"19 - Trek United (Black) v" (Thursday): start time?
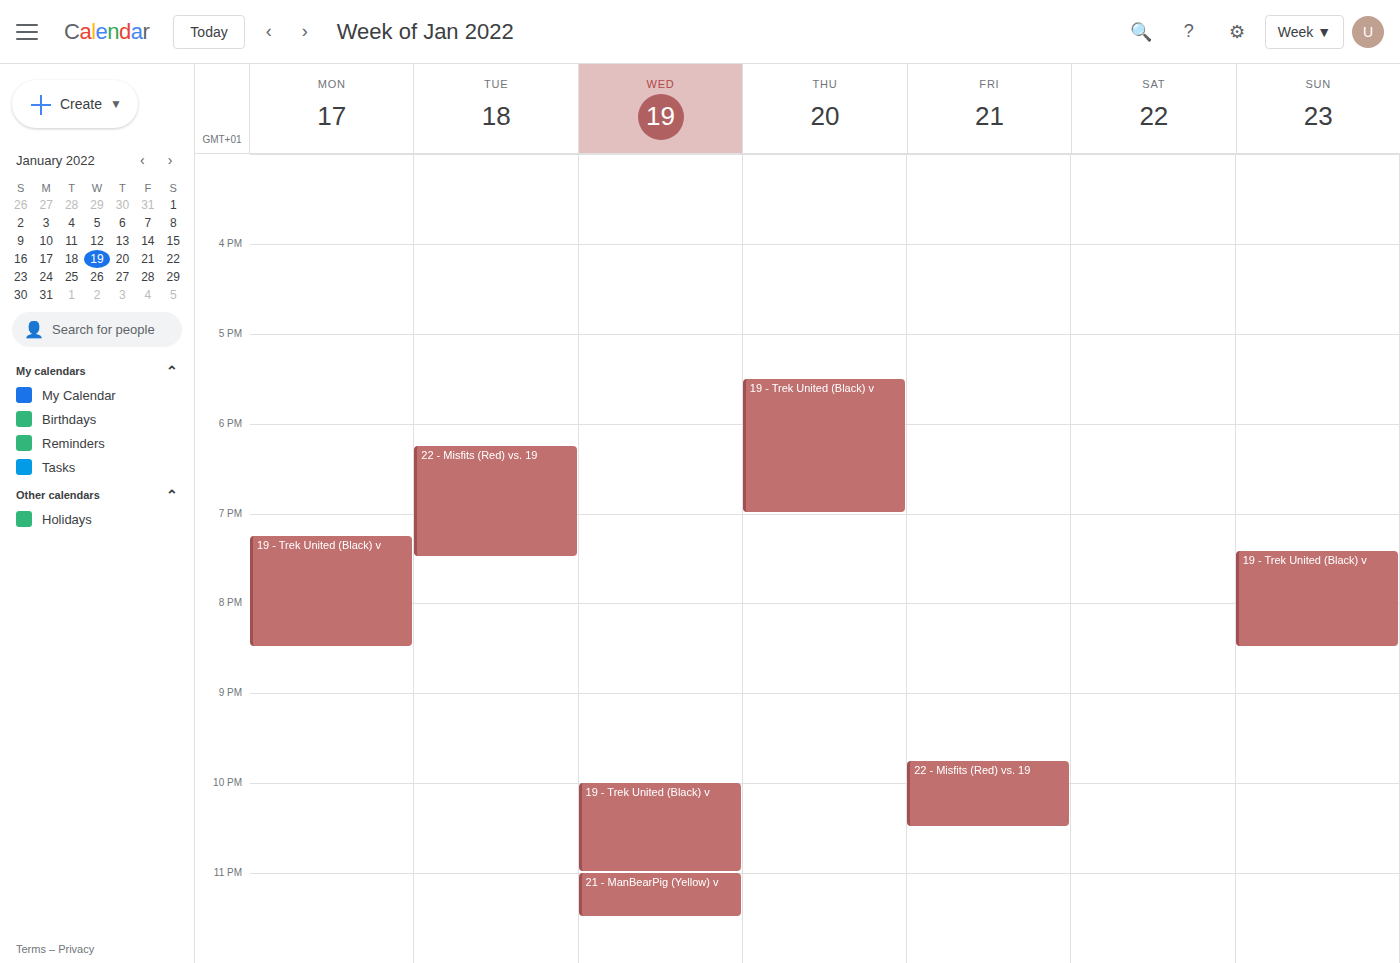
5:30 PM